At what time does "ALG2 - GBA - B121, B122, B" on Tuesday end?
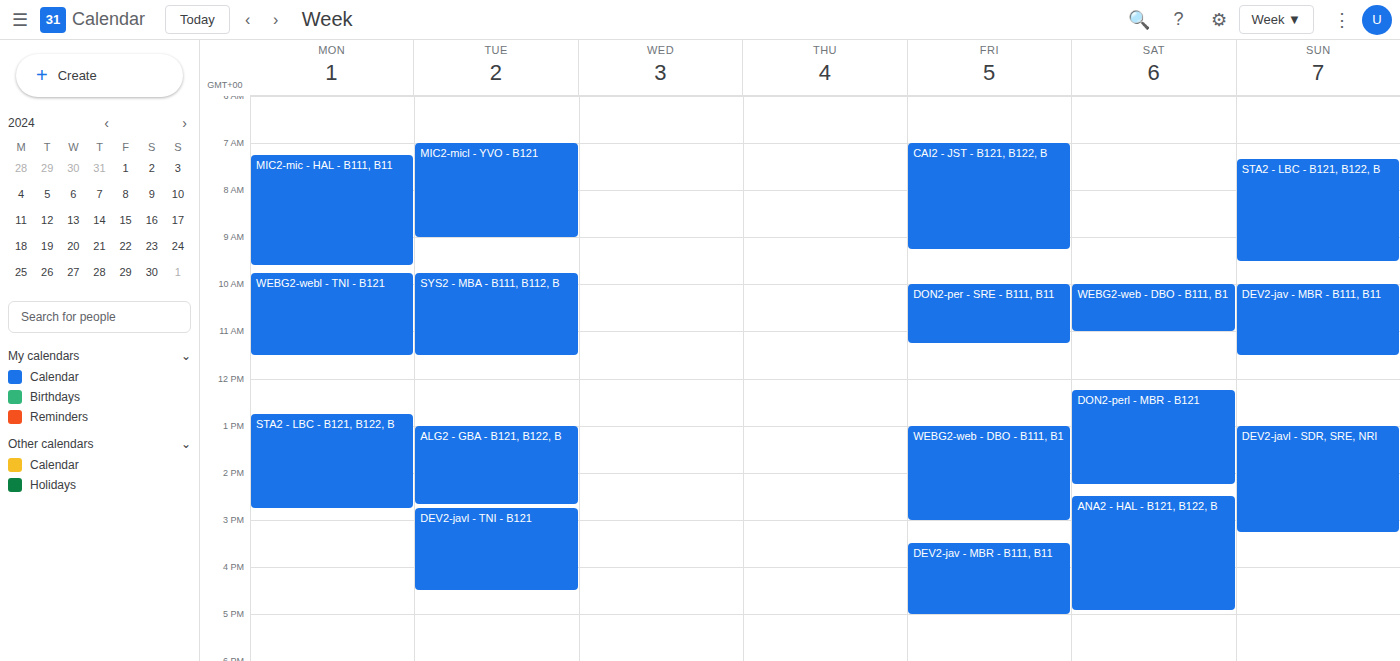
2:40 PM